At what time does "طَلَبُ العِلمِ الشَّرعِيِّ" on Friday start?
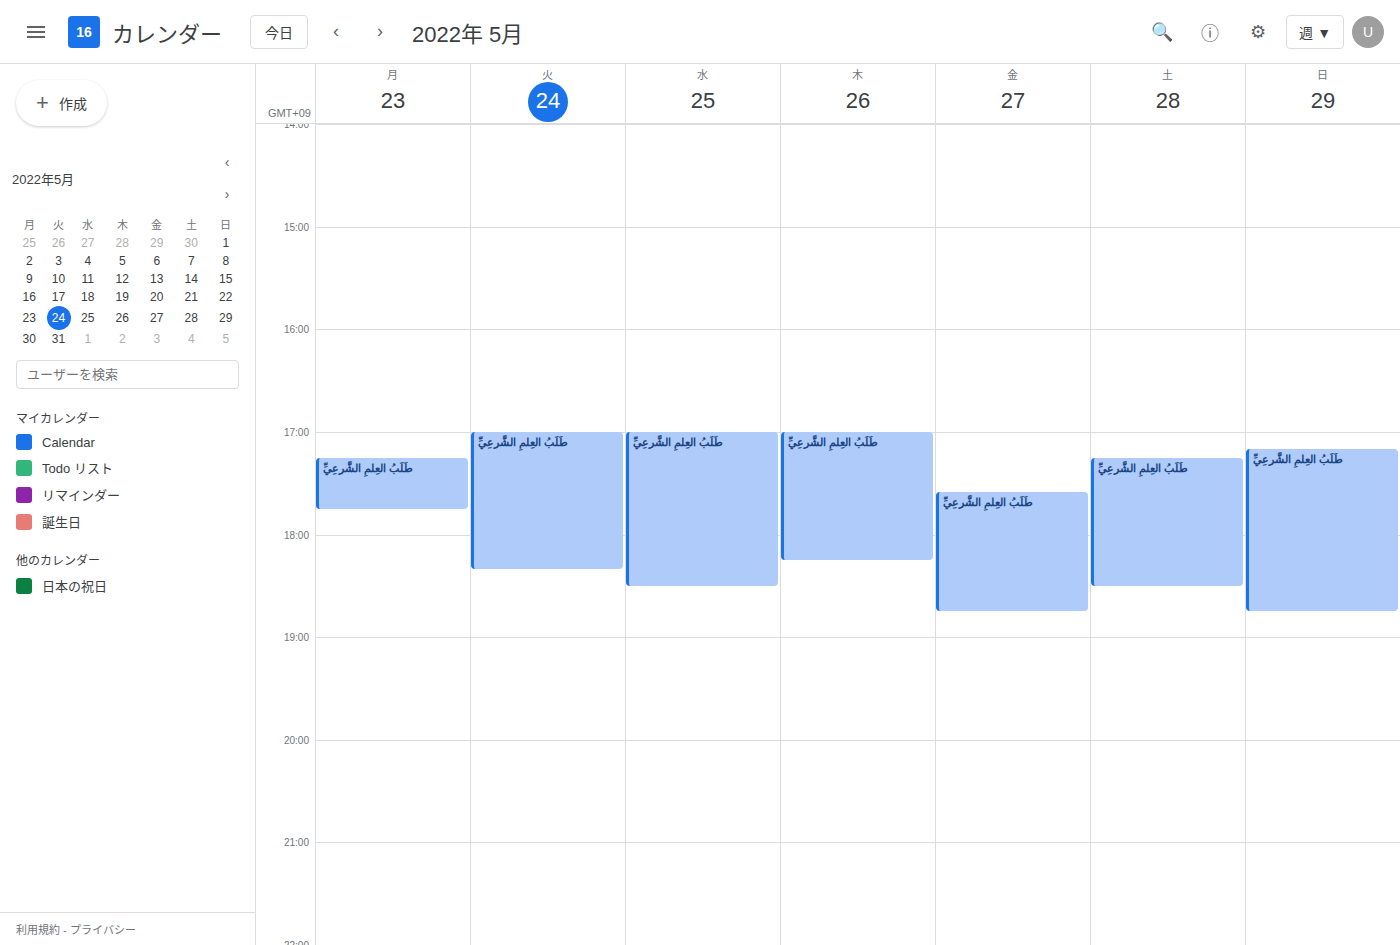
5:35 PM